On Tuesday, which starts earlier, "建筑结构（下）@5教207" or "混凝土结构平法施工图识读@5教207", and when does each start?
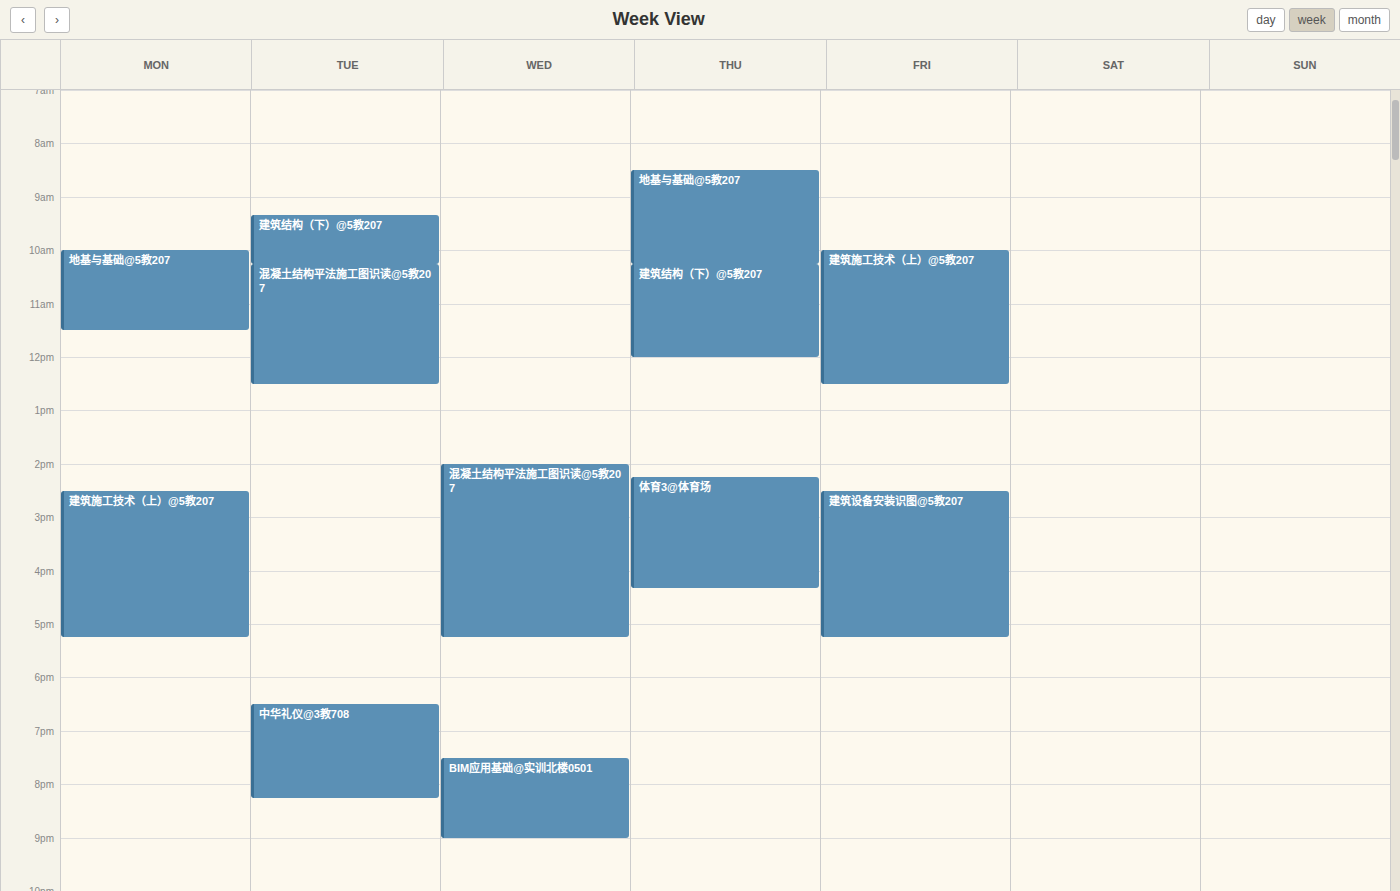
"建筑结构（下）@5教207" 9:20 AM; "混凝土结构平法施工图识读@5教207" 10:15 AM.